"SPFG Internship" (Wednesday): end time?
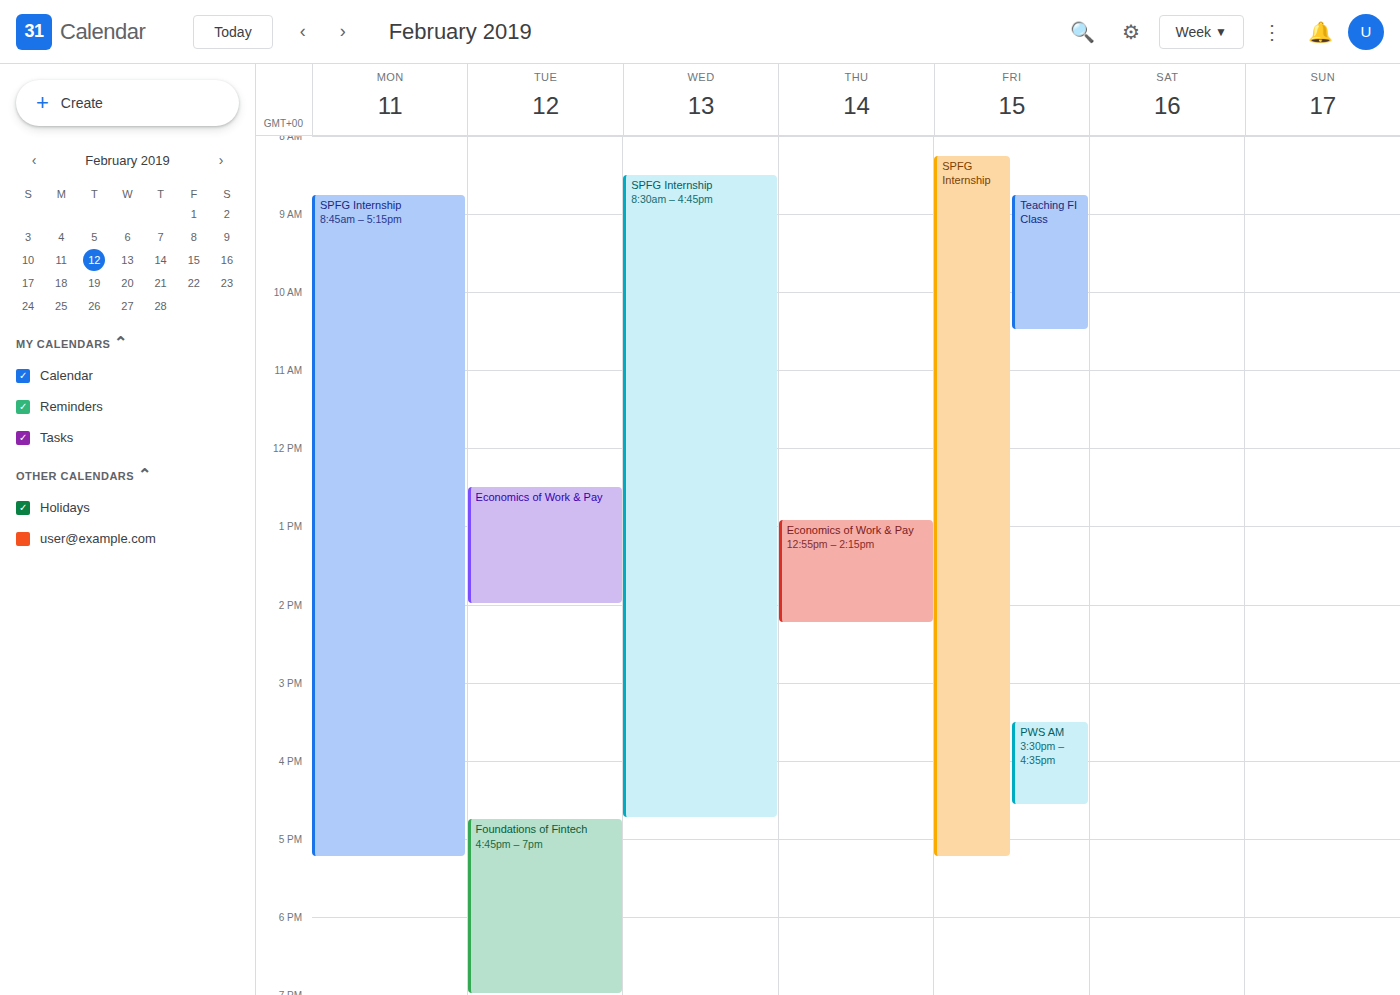
16:45